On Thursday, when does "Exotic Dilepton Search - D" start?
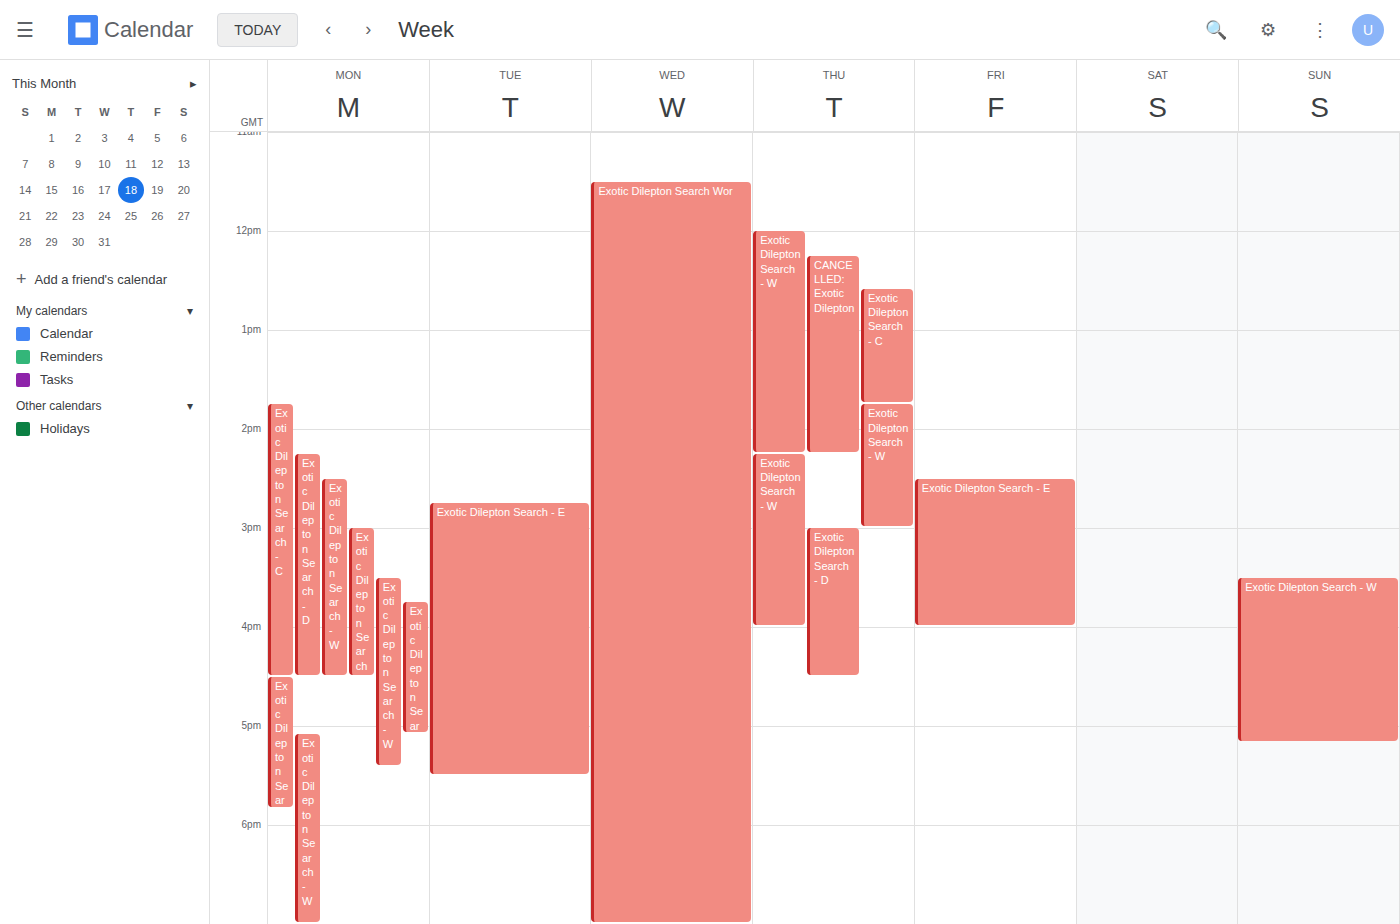
3:00 PM